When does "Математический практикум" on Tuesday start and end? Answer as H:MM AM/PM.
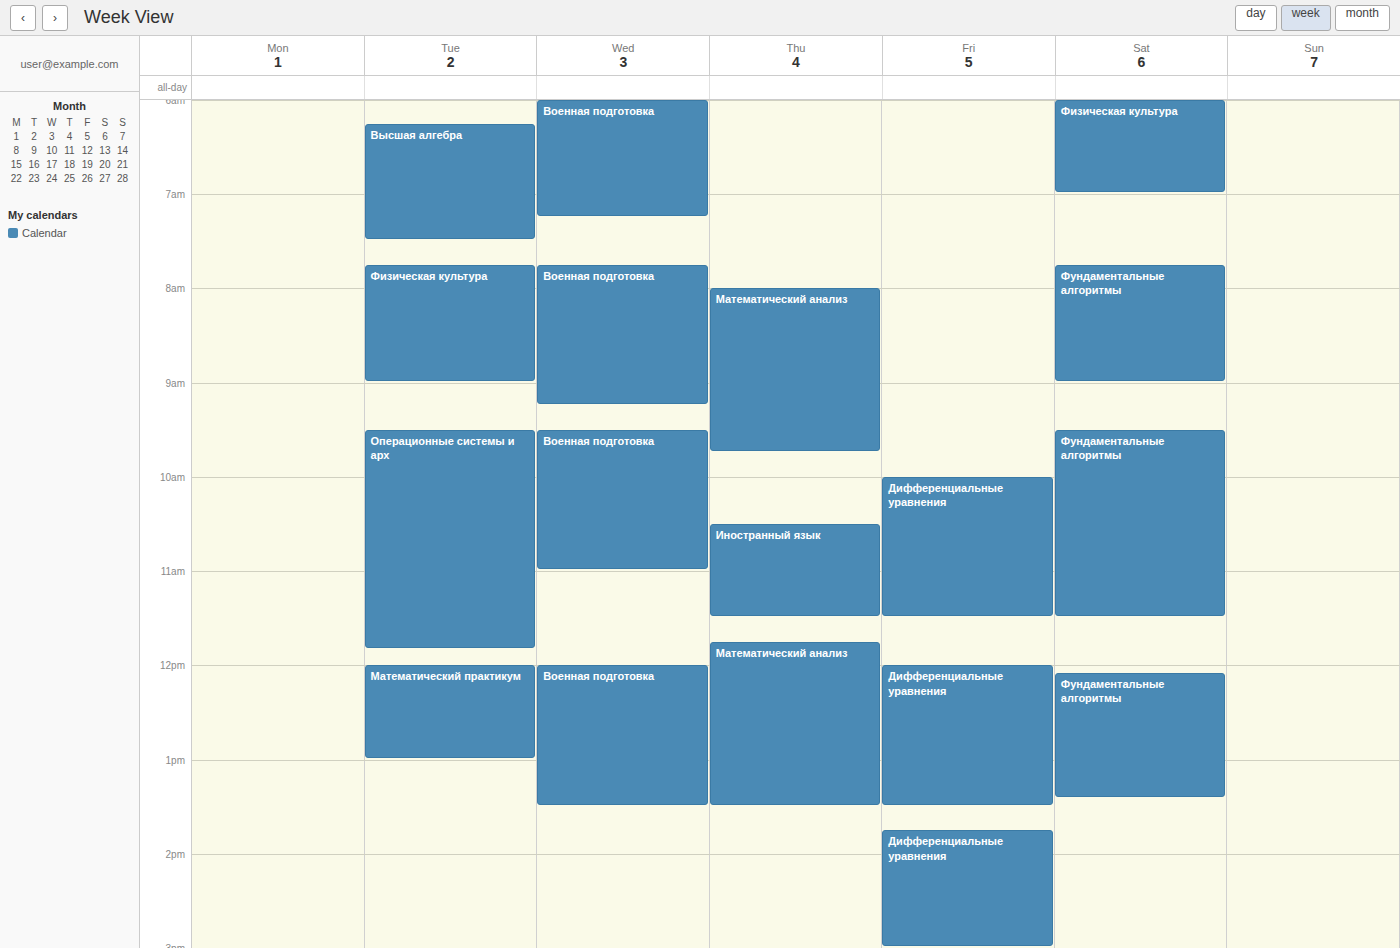
12:00 PM to 1:00 PM